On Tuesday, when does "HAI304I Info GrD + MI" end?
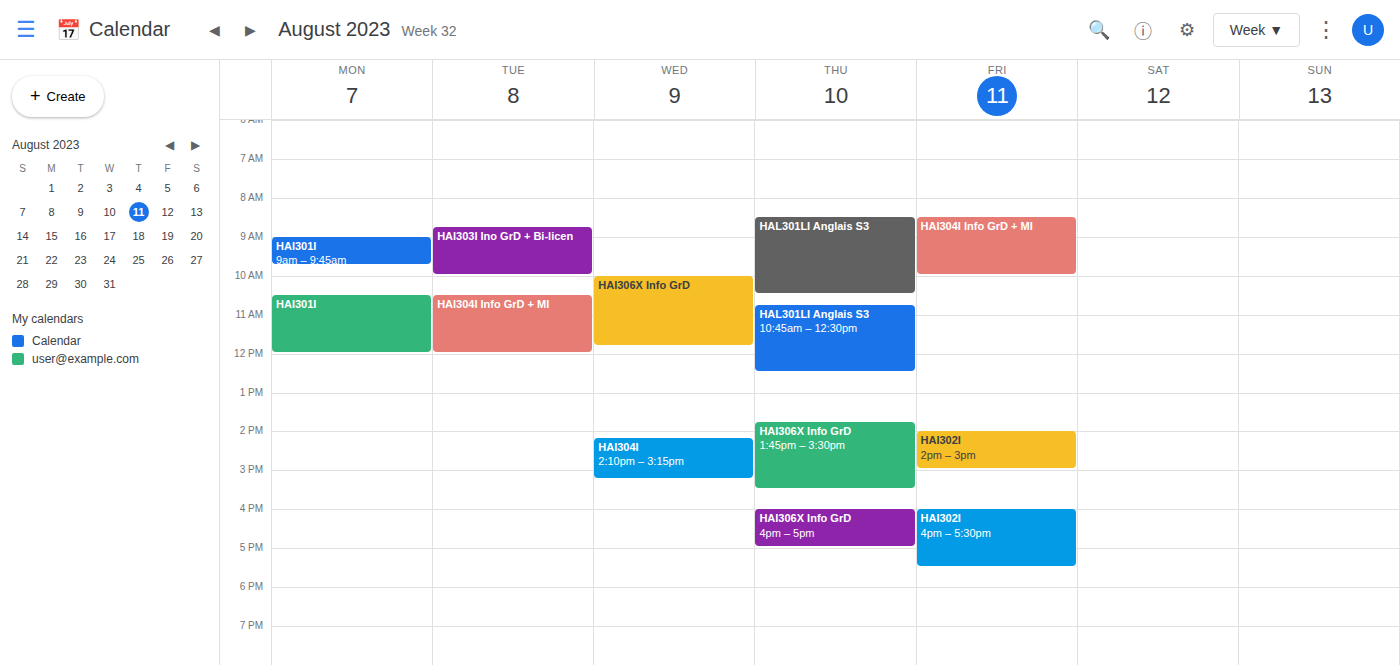
12:00 PM